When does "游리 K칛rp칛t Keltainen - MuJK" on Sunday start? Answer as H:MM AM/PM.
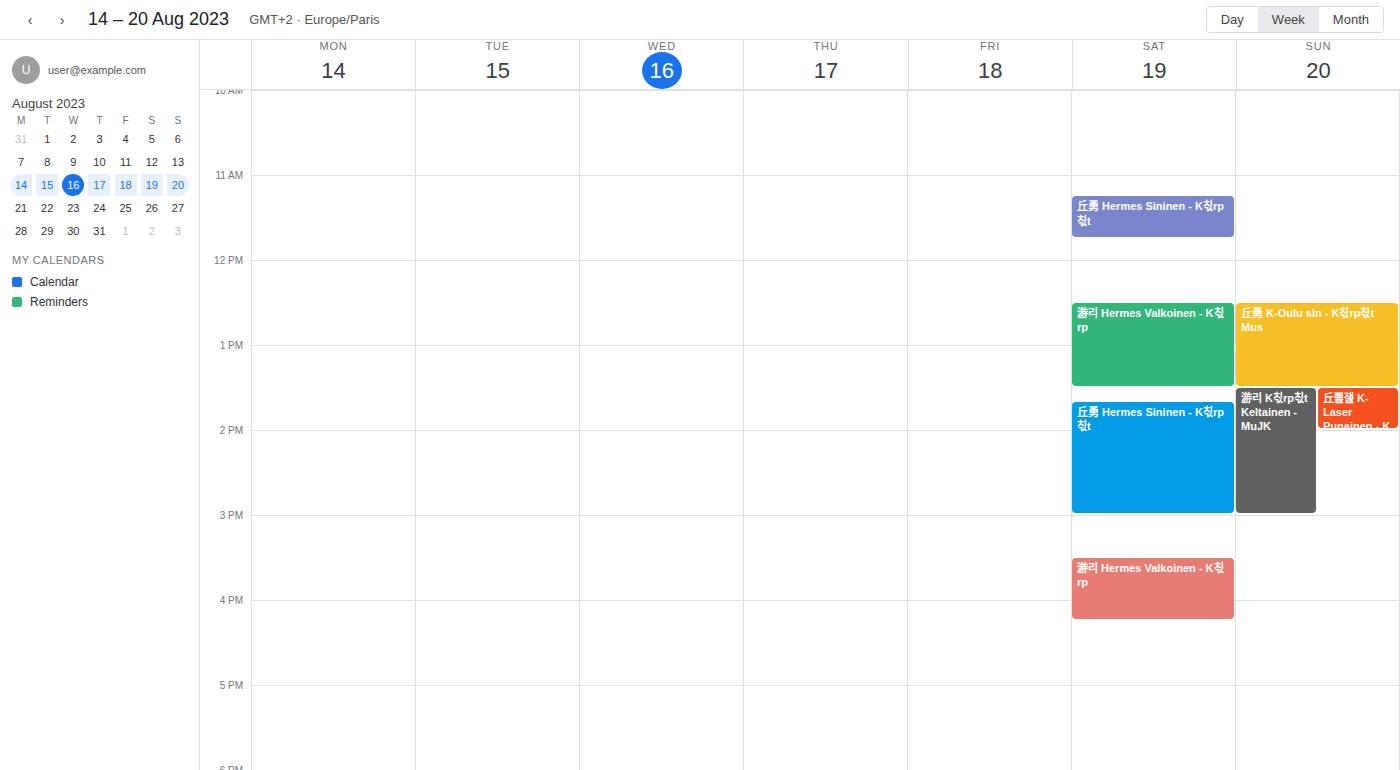
1:30 PM